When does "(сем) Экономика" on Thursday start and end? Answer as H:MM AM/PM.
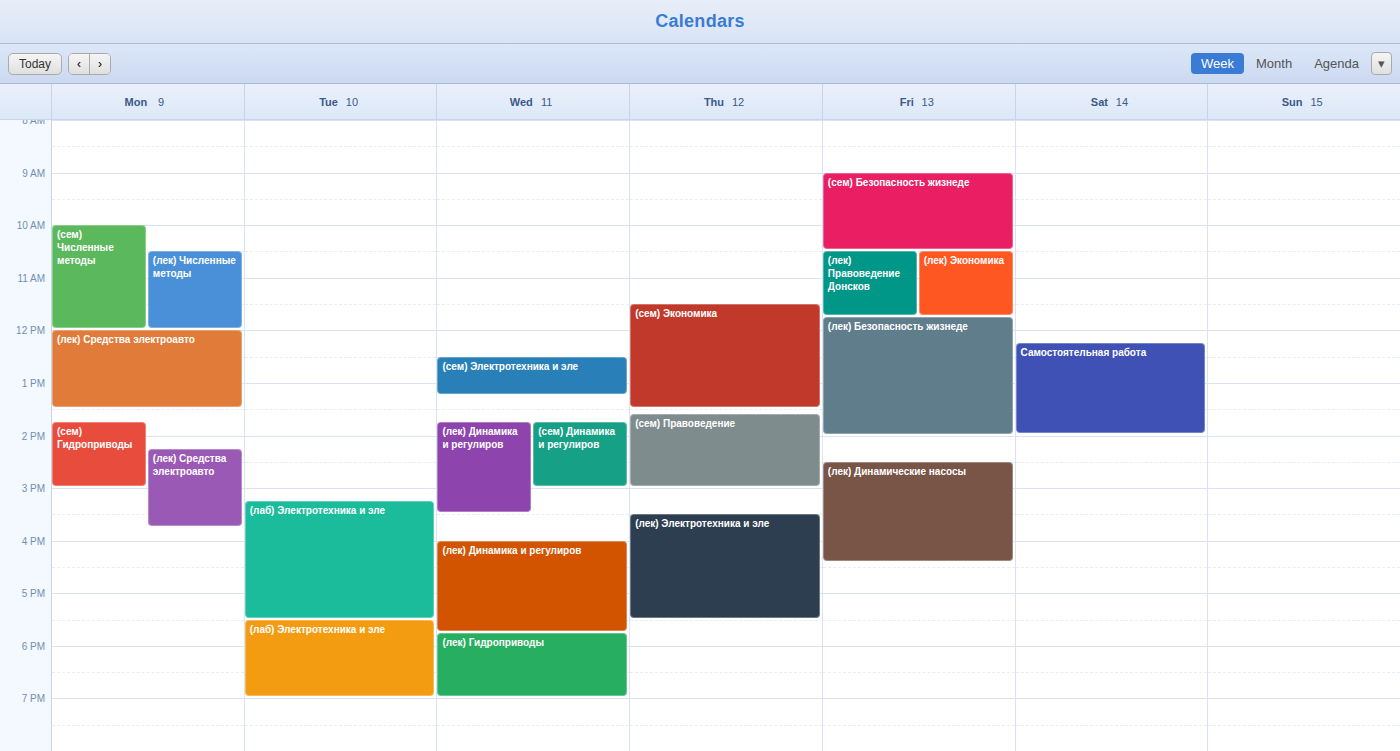
11:30 AM to 1:30 PM